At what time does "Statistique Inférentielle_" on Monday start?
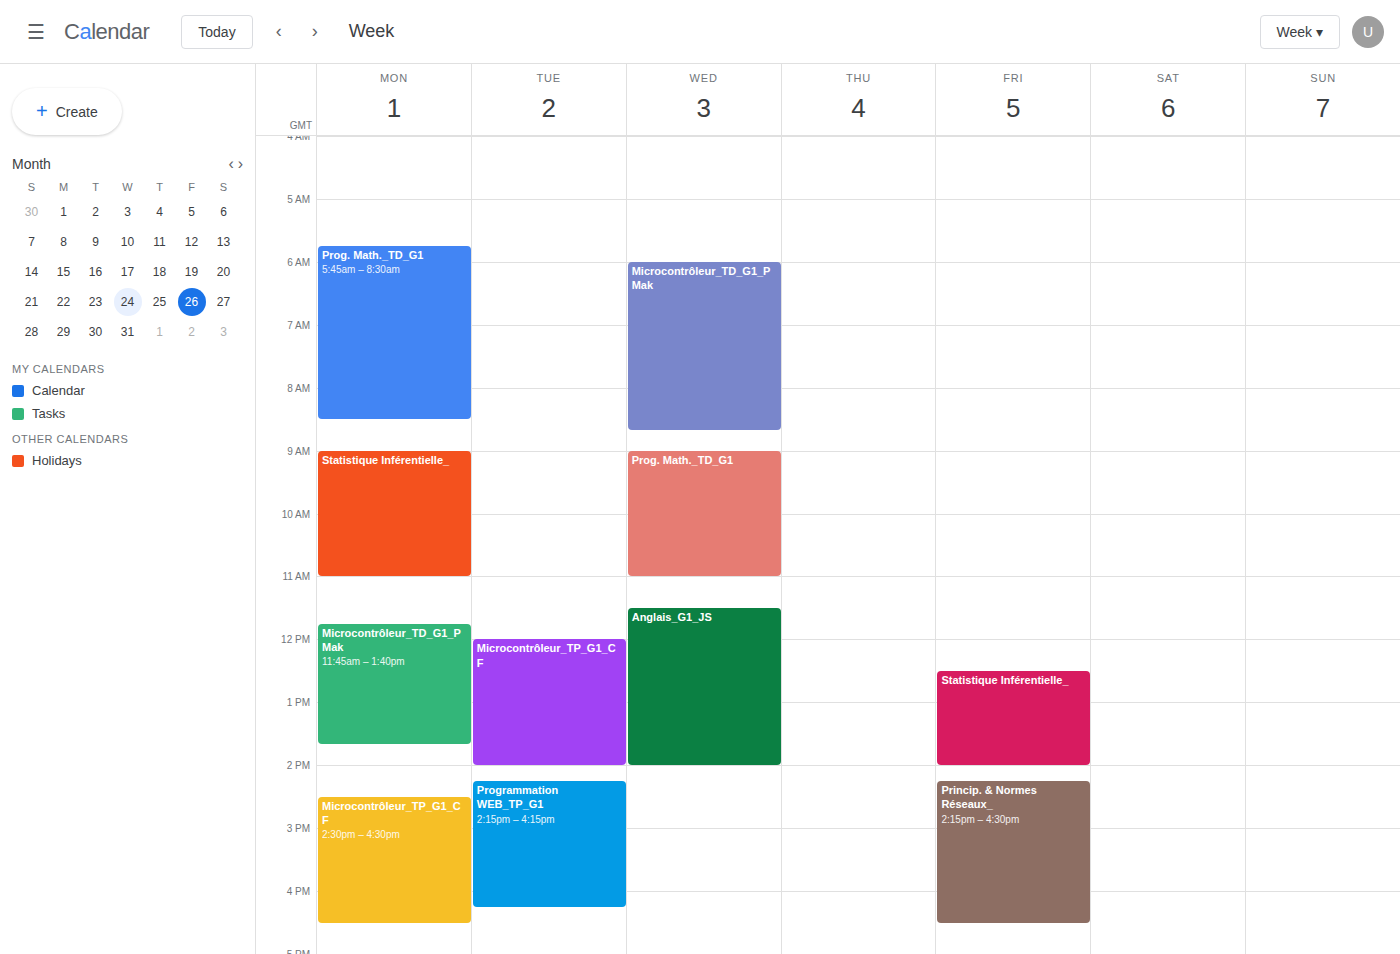
09:00